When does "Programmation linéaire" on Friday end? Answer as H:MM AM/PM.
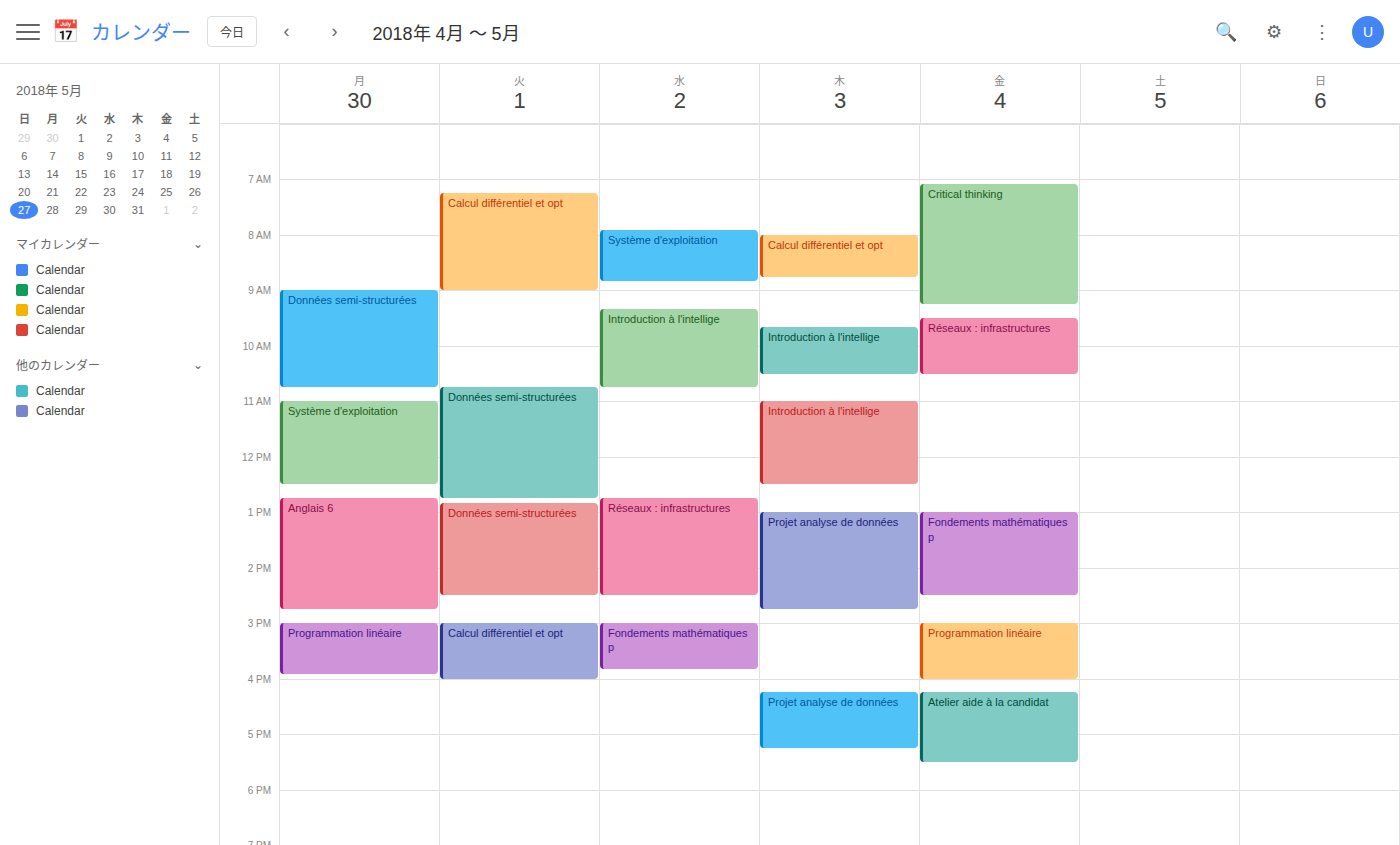
4:00 PM